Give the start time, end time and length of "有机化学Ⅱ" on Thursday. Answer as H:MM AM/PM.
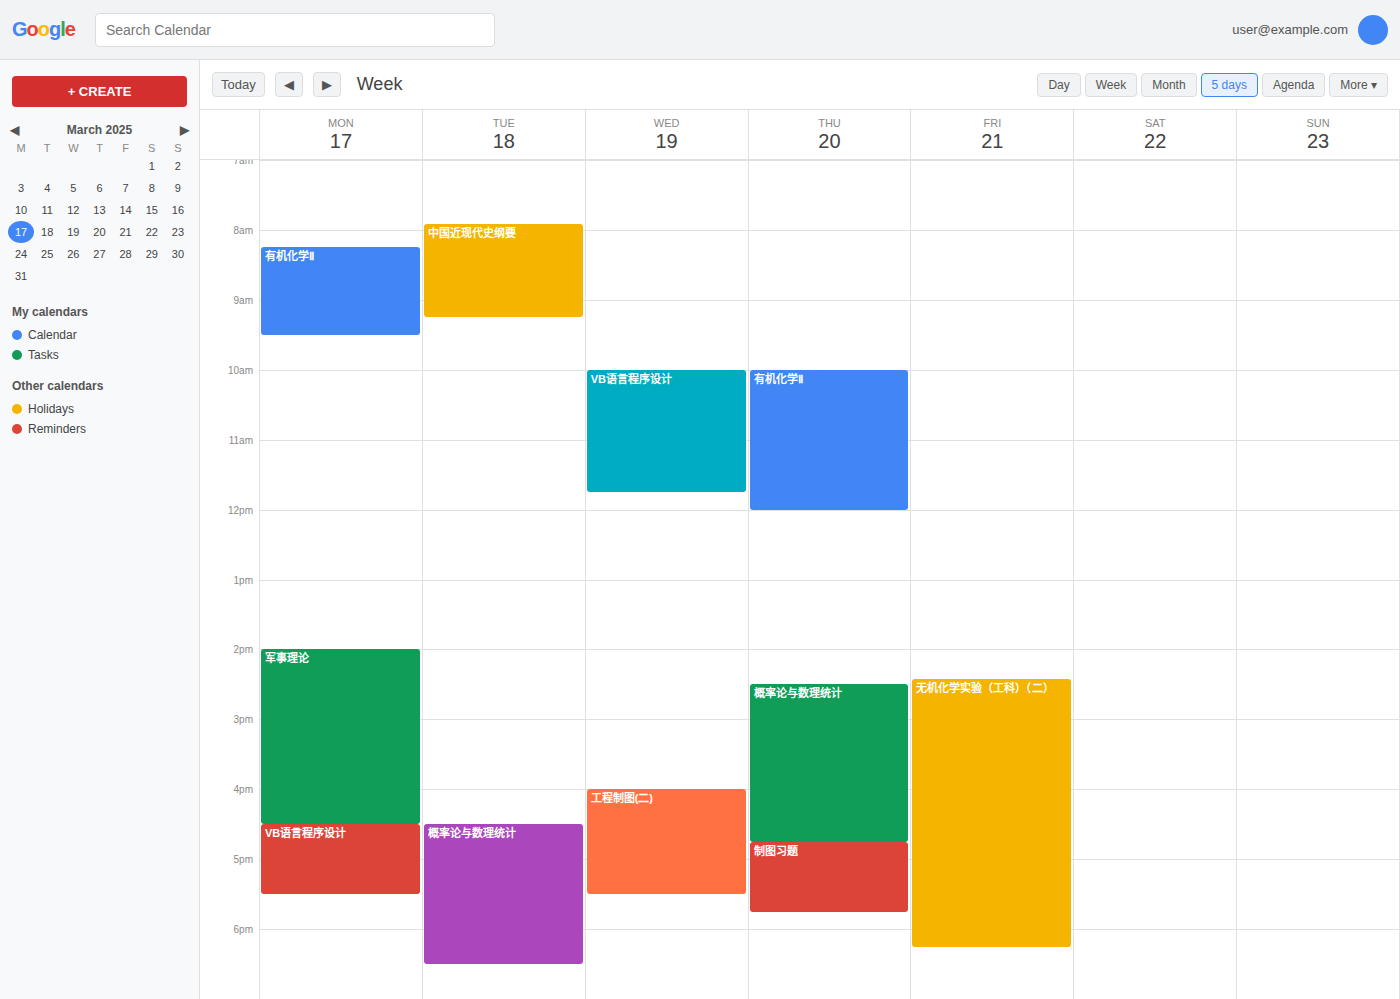
10:00 AM to 12:00 PM, 2 hours